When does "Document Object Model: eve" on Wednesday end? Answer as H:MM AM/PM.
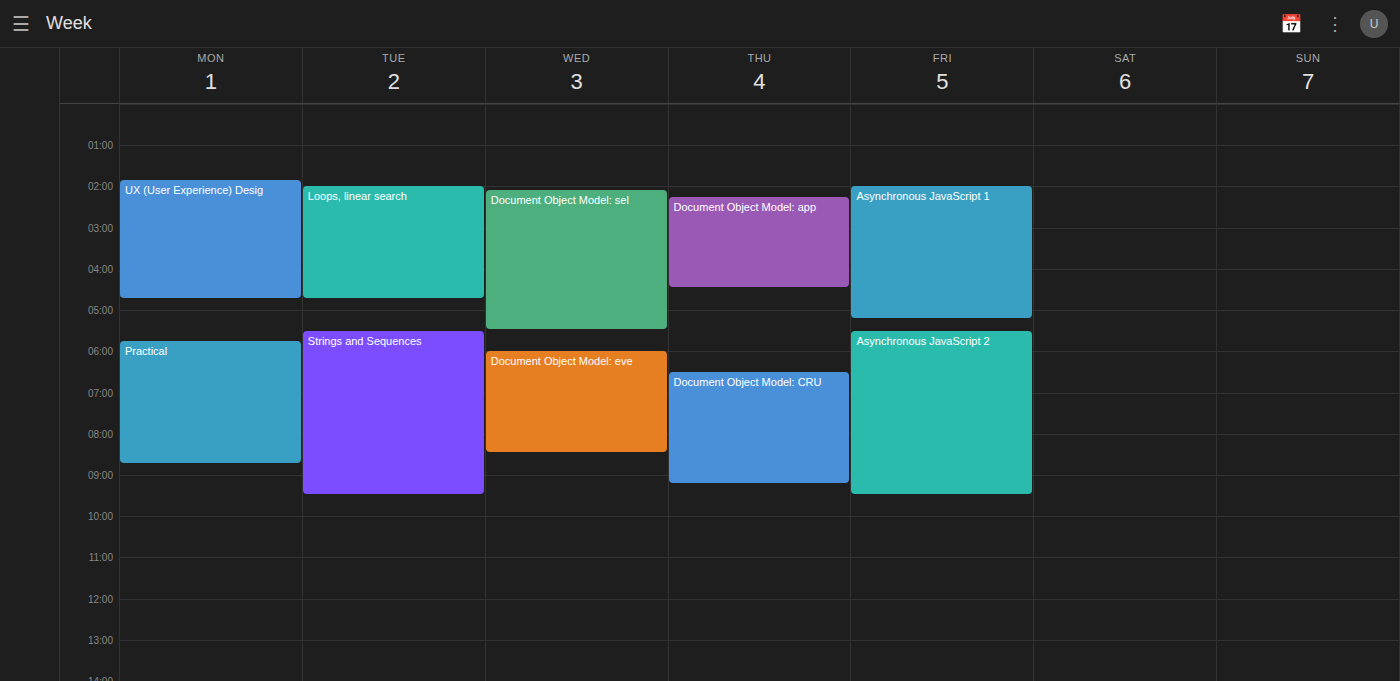
8:30 AM